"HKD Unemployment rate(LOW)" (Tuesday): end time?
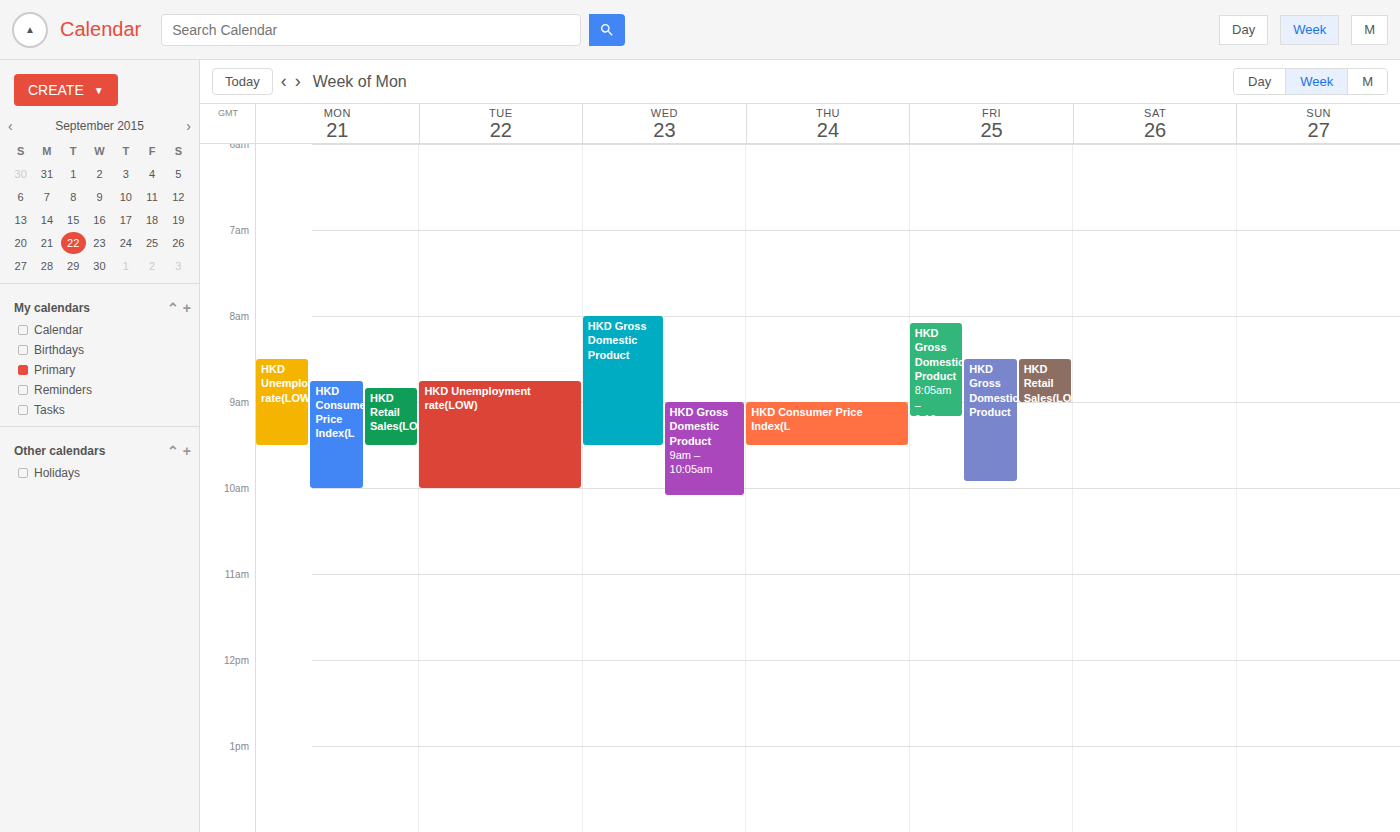
10:00 AM